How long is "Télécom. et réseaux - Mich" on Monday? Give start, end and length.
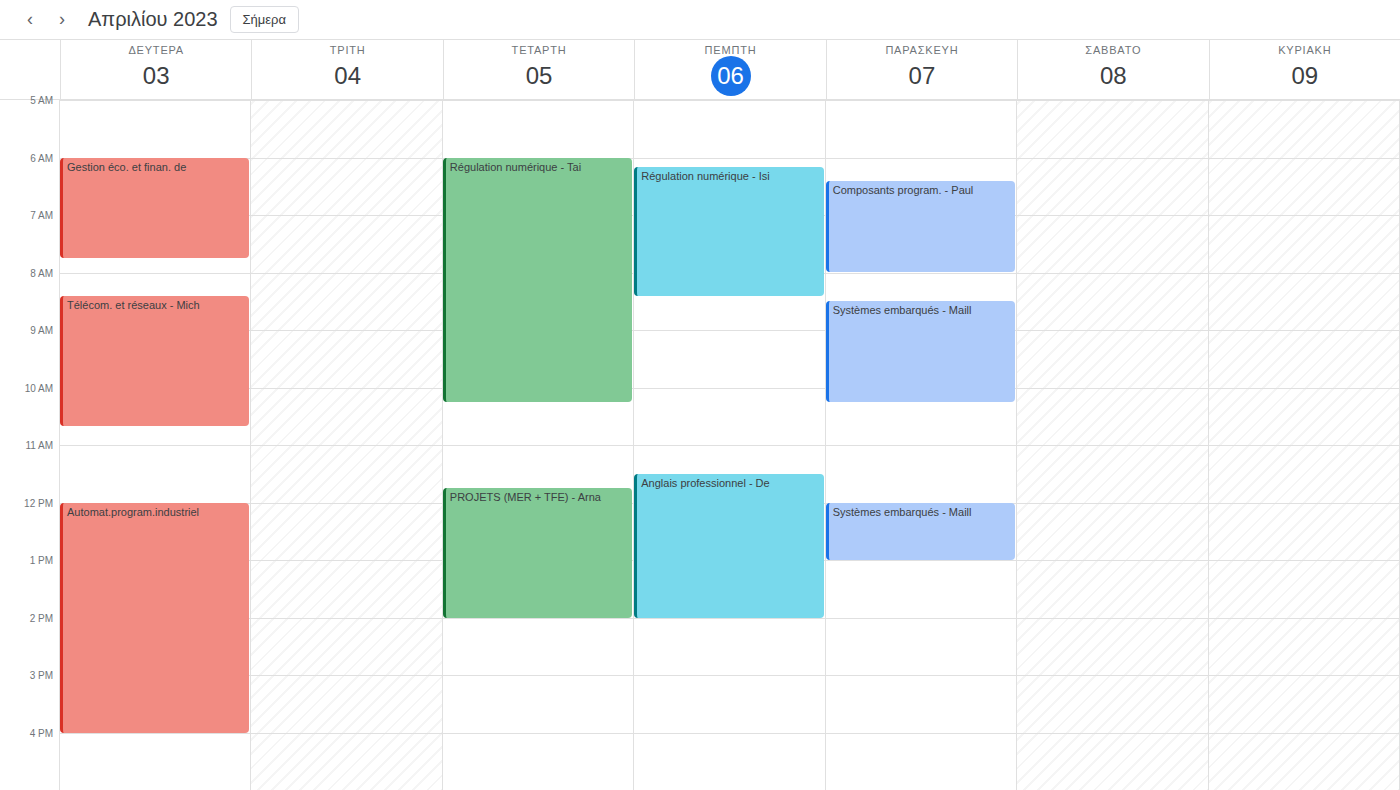
8:25 AM to 10:40 AM, 2 hours 15 minutes